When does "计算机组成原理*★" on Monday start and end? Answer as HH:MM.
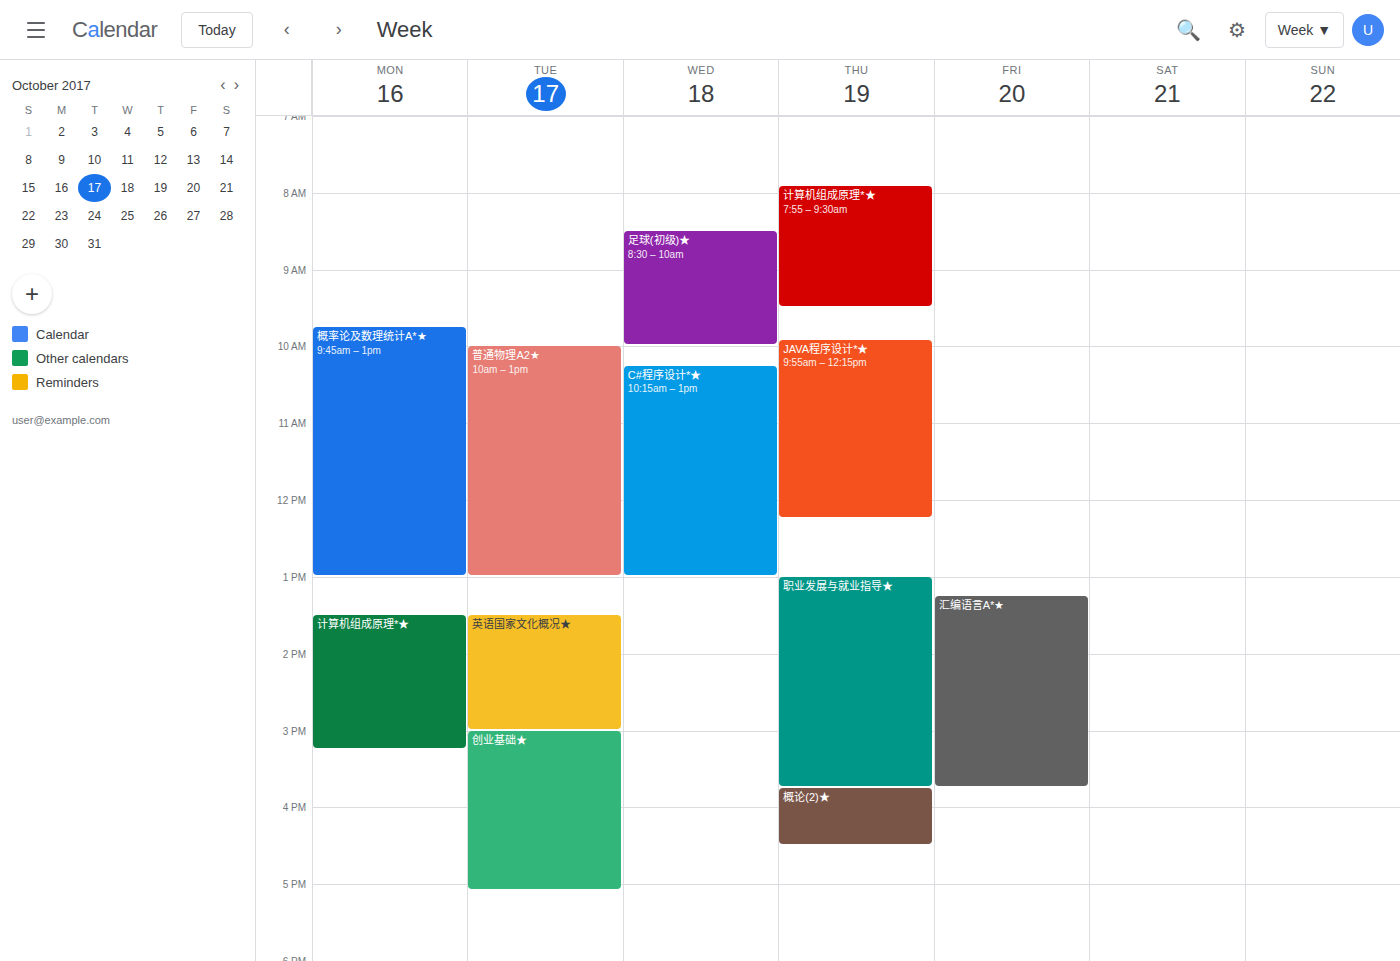
13:30 to 15:15